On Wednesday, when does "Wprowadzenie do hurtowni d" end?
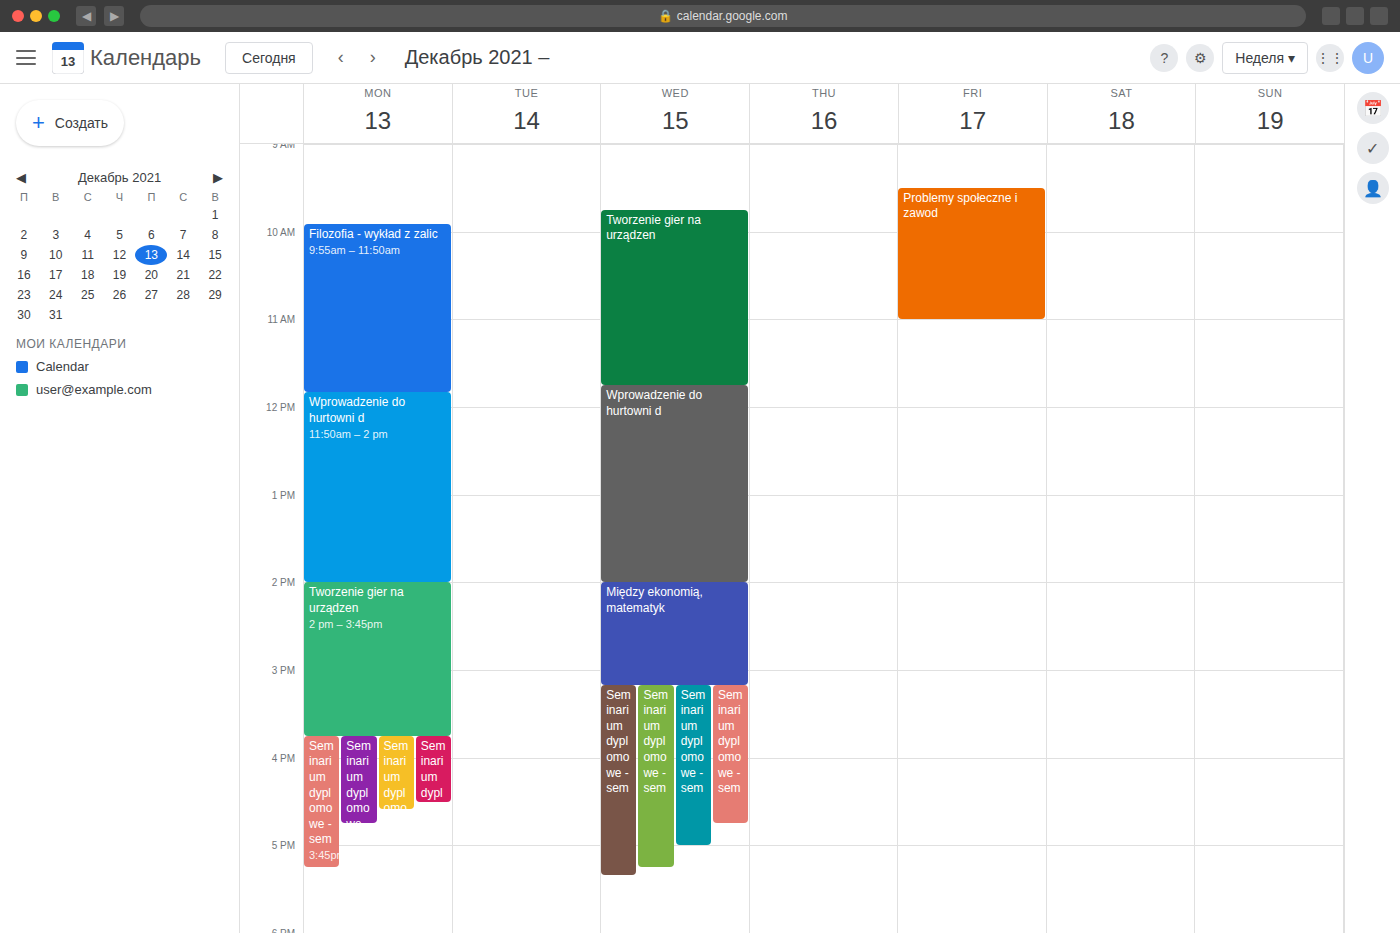
2:00 PM